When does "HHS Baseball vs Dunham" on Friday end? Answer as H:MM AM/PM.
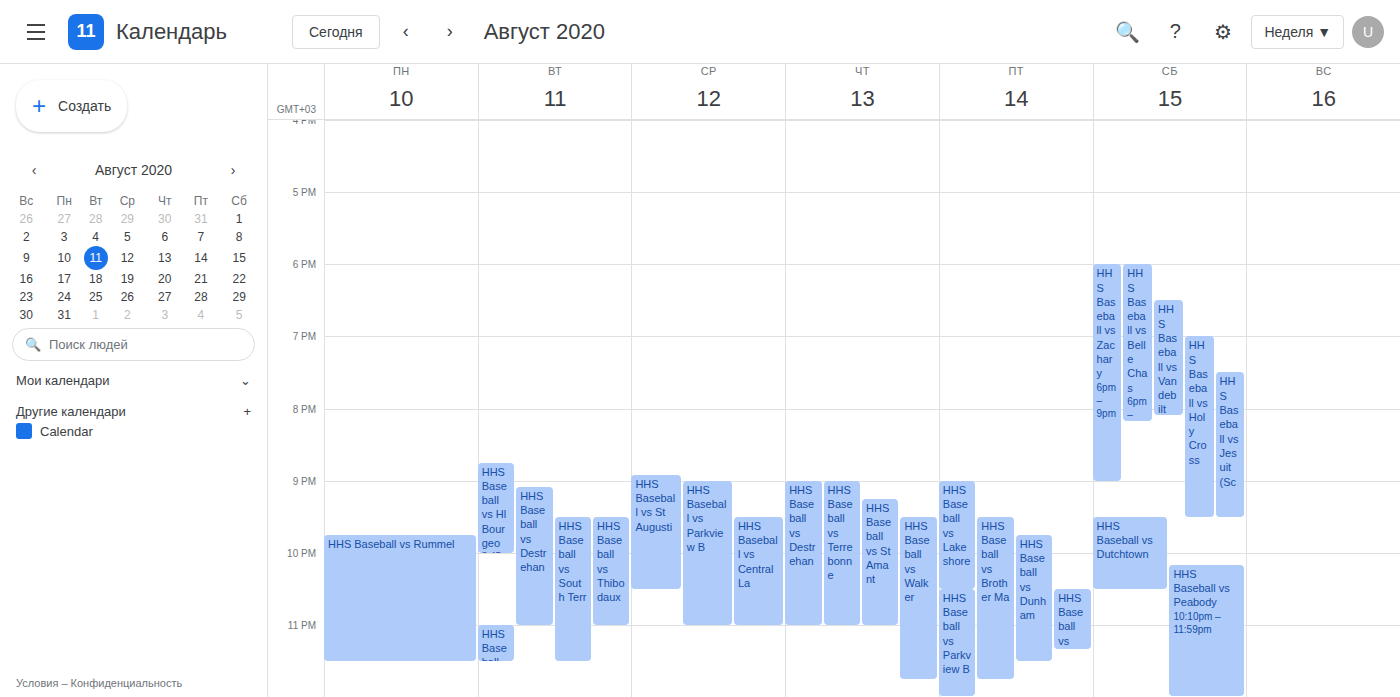
11:30 PM